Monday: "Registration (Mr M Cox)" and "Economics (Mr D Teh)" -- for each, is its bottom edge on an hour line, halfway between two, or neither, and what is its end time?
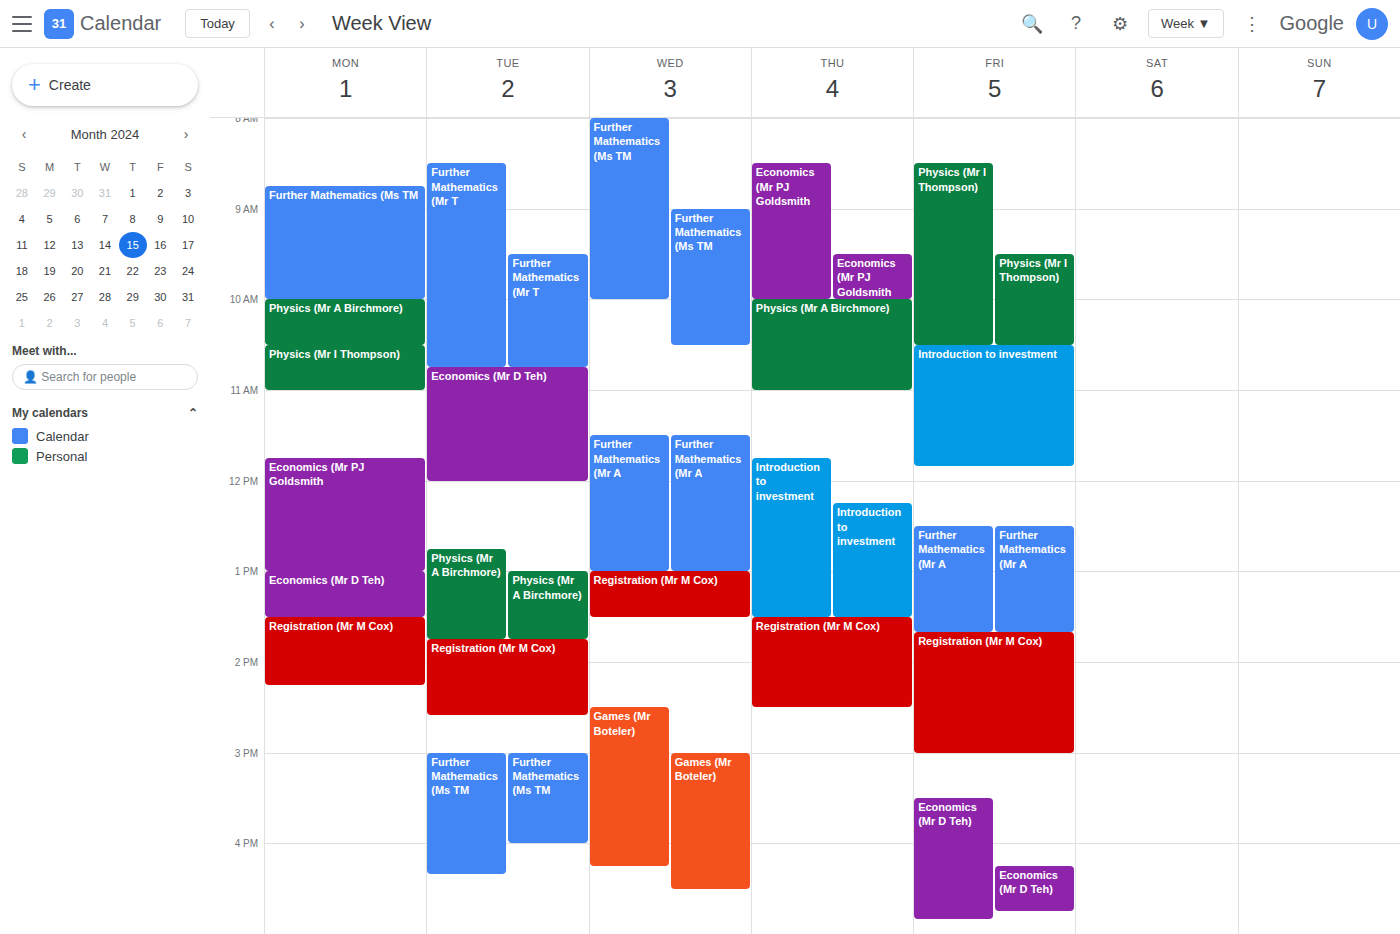
"Registration (Mr M Cox)": 2:15 PM, neither: a quarter of the way from the 2 PM line to the 3 PM line. "Economics (Mr D Teh)": 1:30 PM, halfway between the 1 PM and 2 PM lines.